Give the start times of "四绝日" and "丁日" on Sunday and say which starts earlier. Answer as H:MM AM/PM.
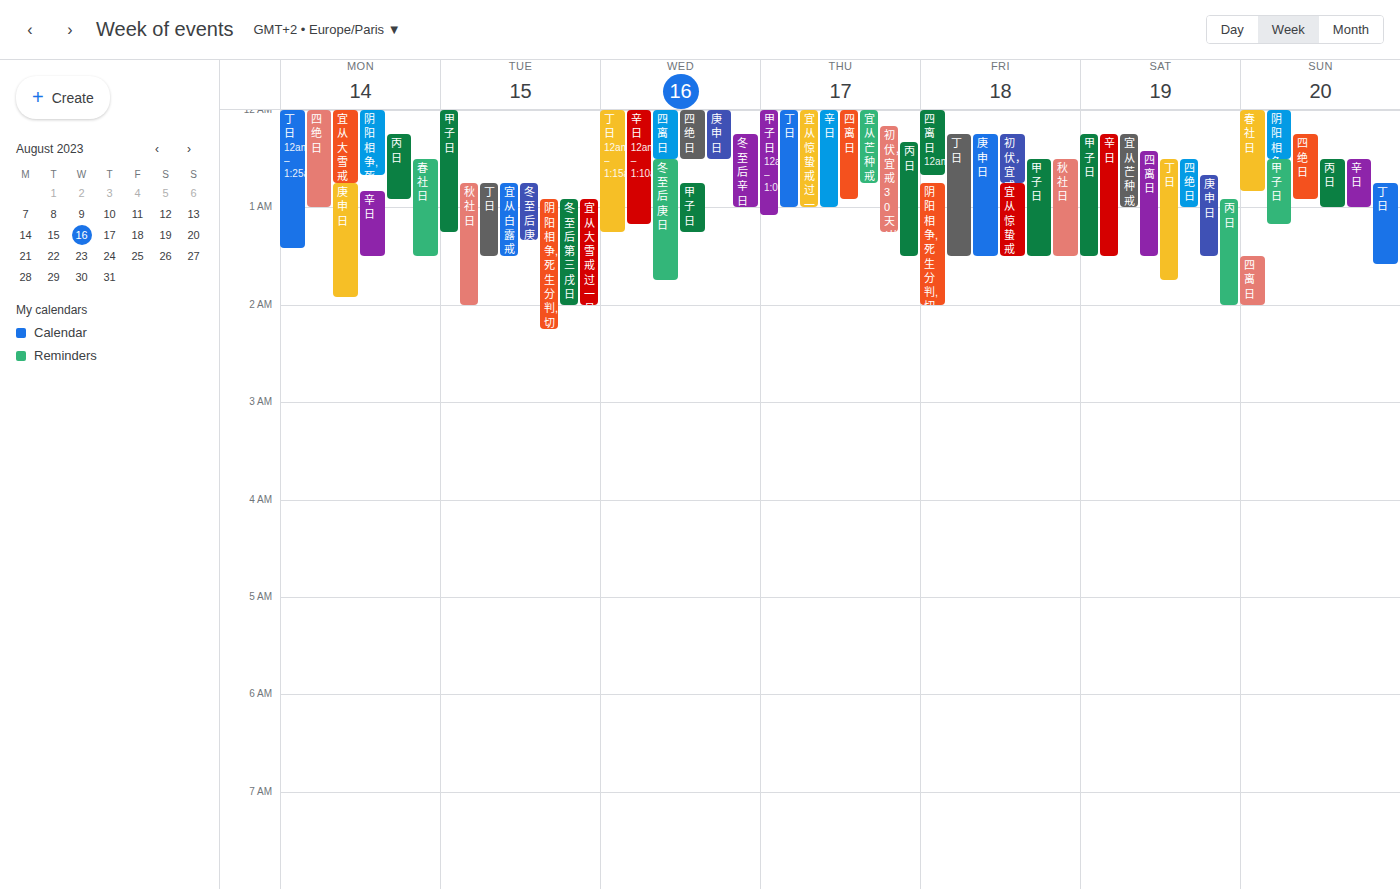
"四绝日" 12:15 AM; "丁日" 12:45 AM.